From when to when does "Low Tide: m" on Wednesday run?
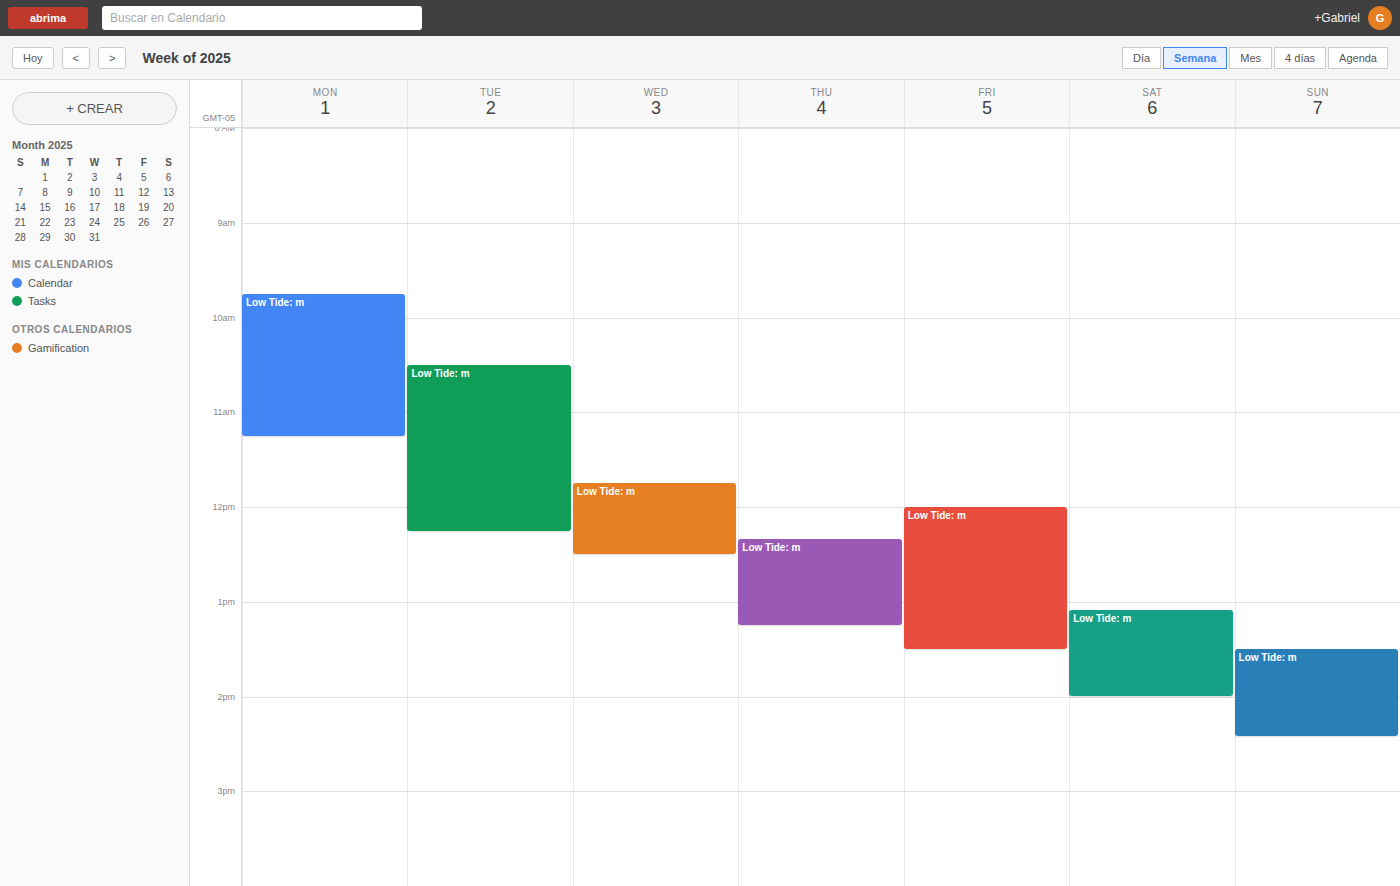
11:45 AM to 12:30 PM